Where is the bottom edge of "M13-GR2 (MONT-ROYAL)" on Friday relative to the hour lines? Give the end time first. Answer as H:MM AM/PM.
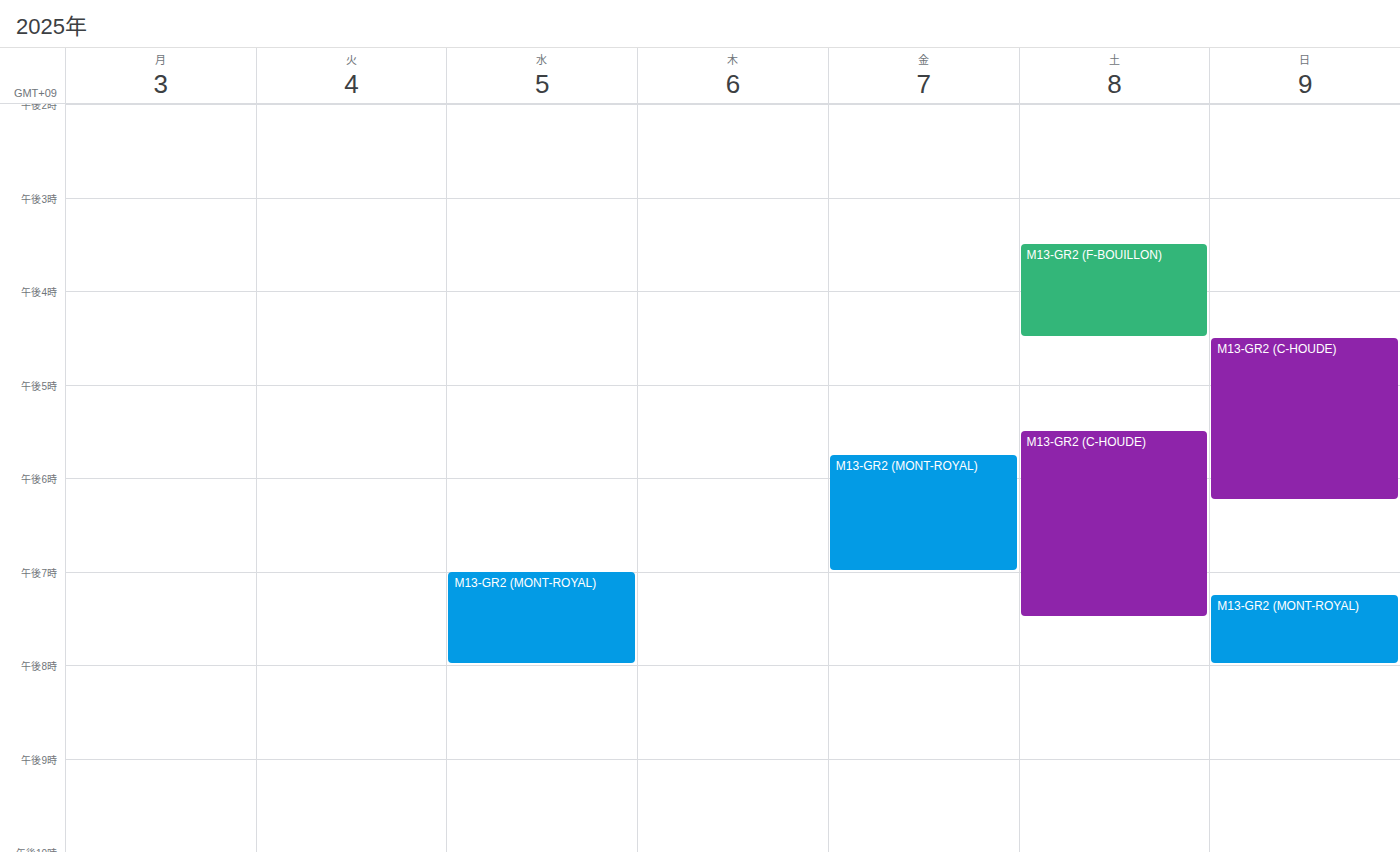
7:00 PM -- exactly on the 7 PM line.